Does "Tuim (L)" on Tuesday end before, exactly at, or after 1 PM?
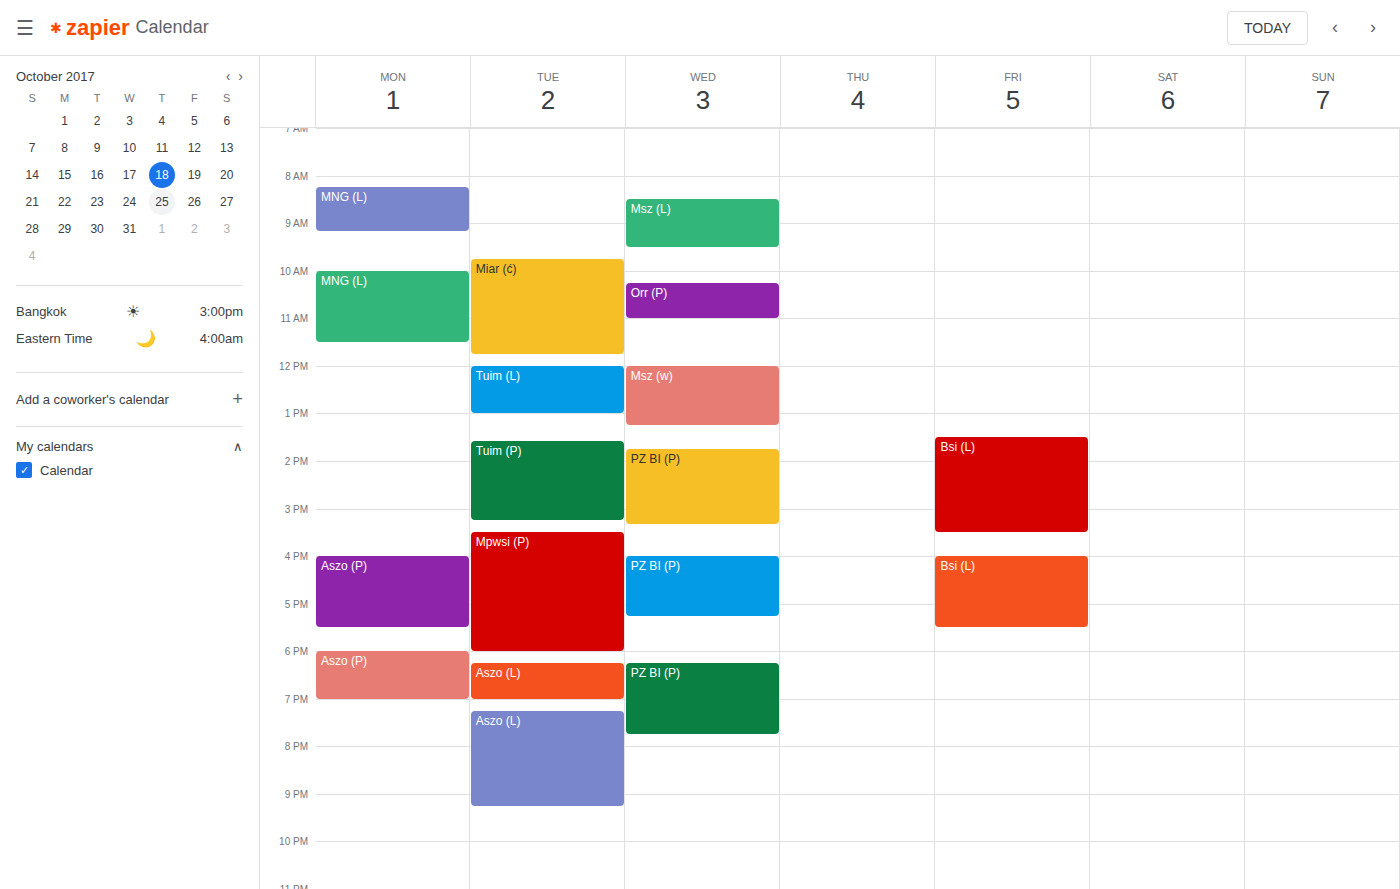
1:00 PM -- exactly at 1 PM, on the 1 PM line.